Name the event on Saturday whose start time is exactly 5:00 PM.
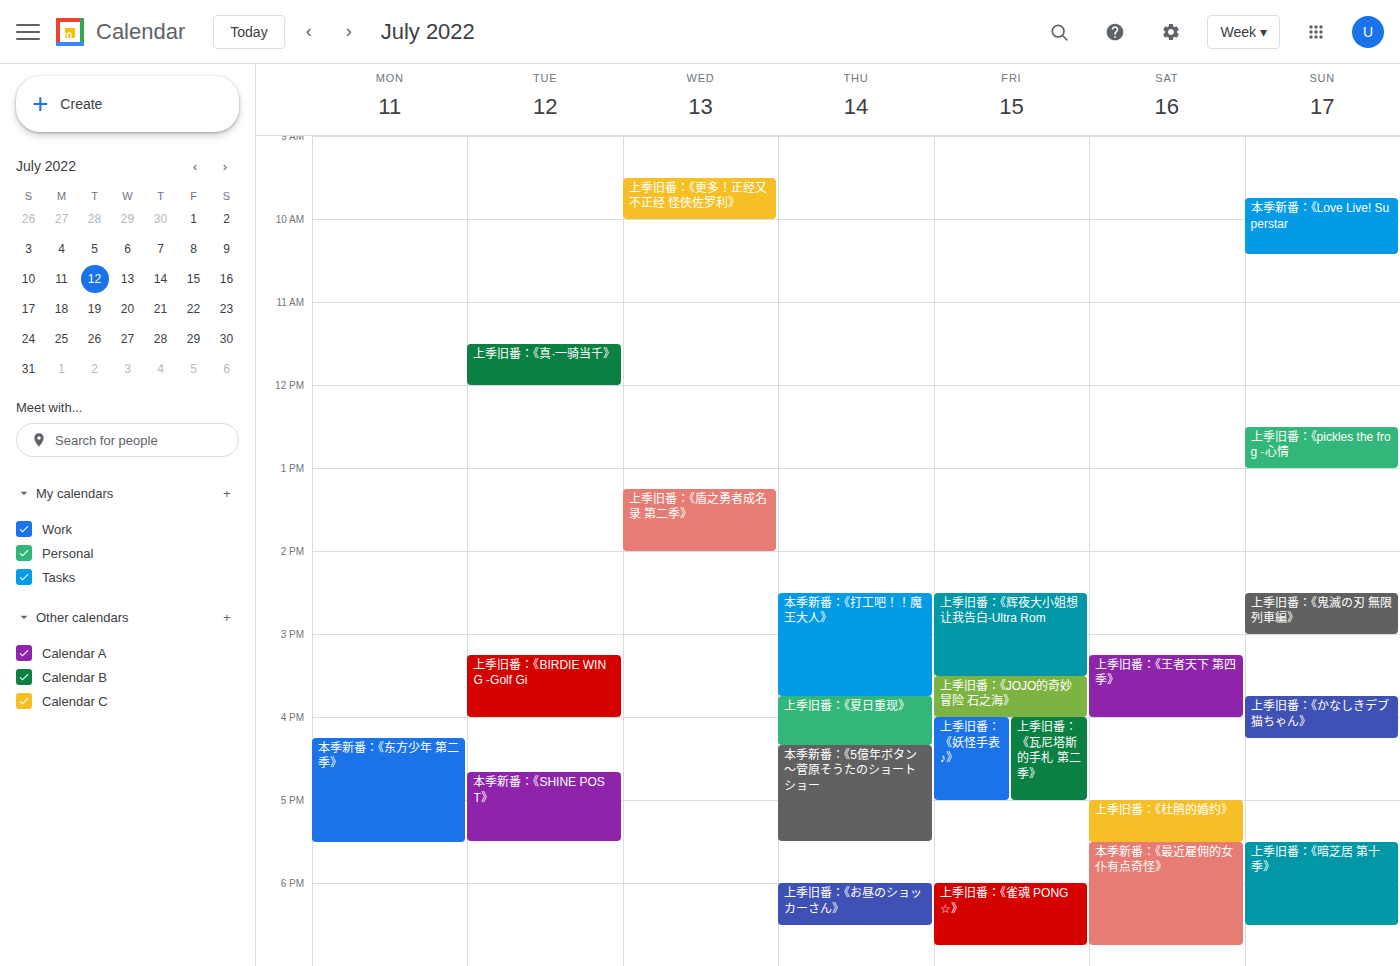
"上季旧番：《杜鹃的婚约》"